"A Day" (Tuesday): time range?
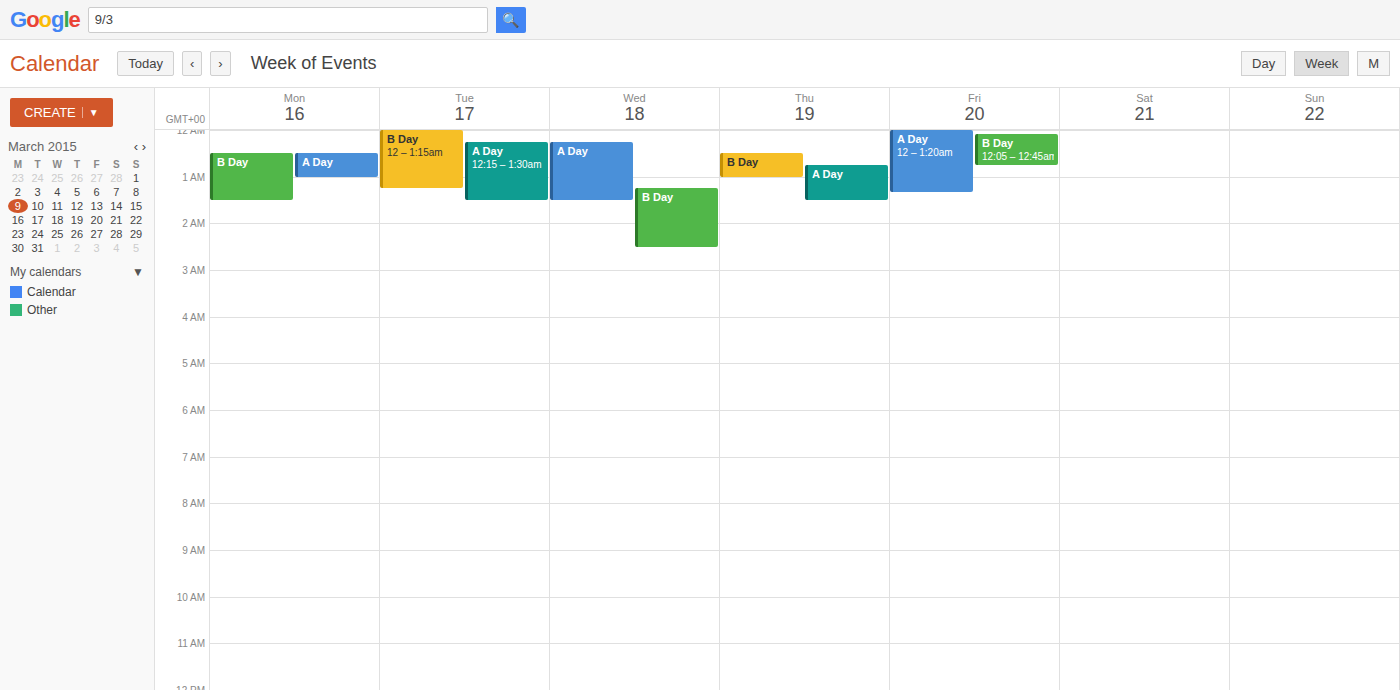
00:15 to 01:30